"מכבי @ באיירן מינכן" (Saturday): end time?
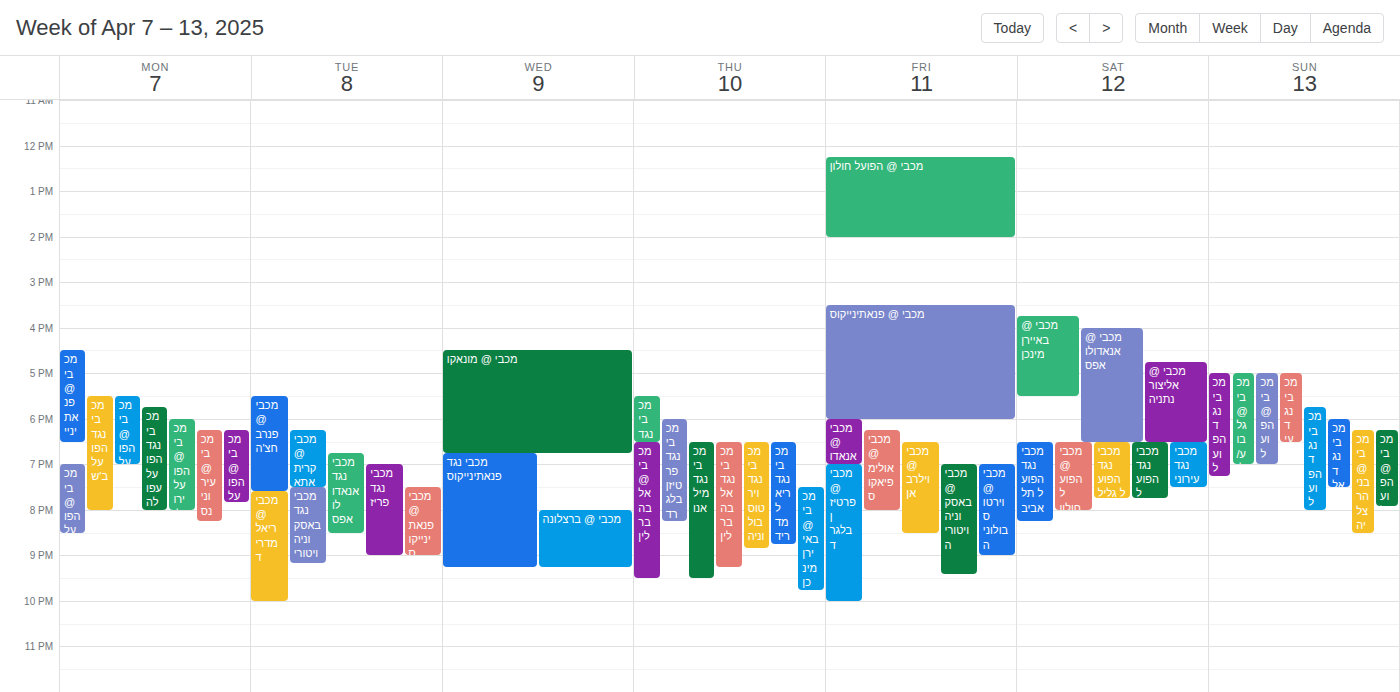
5:30 PM